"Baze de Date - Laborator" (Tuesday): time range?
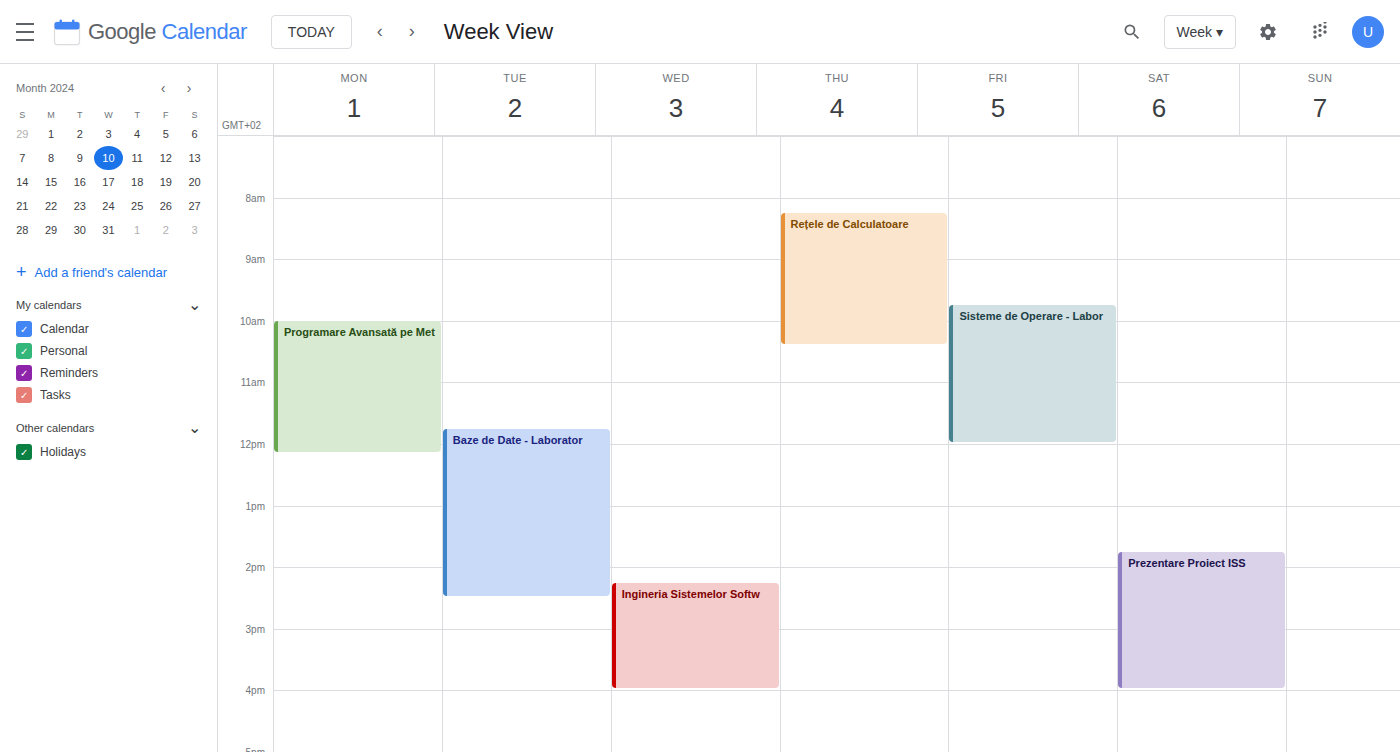
11:45 AM to 2:30 PM